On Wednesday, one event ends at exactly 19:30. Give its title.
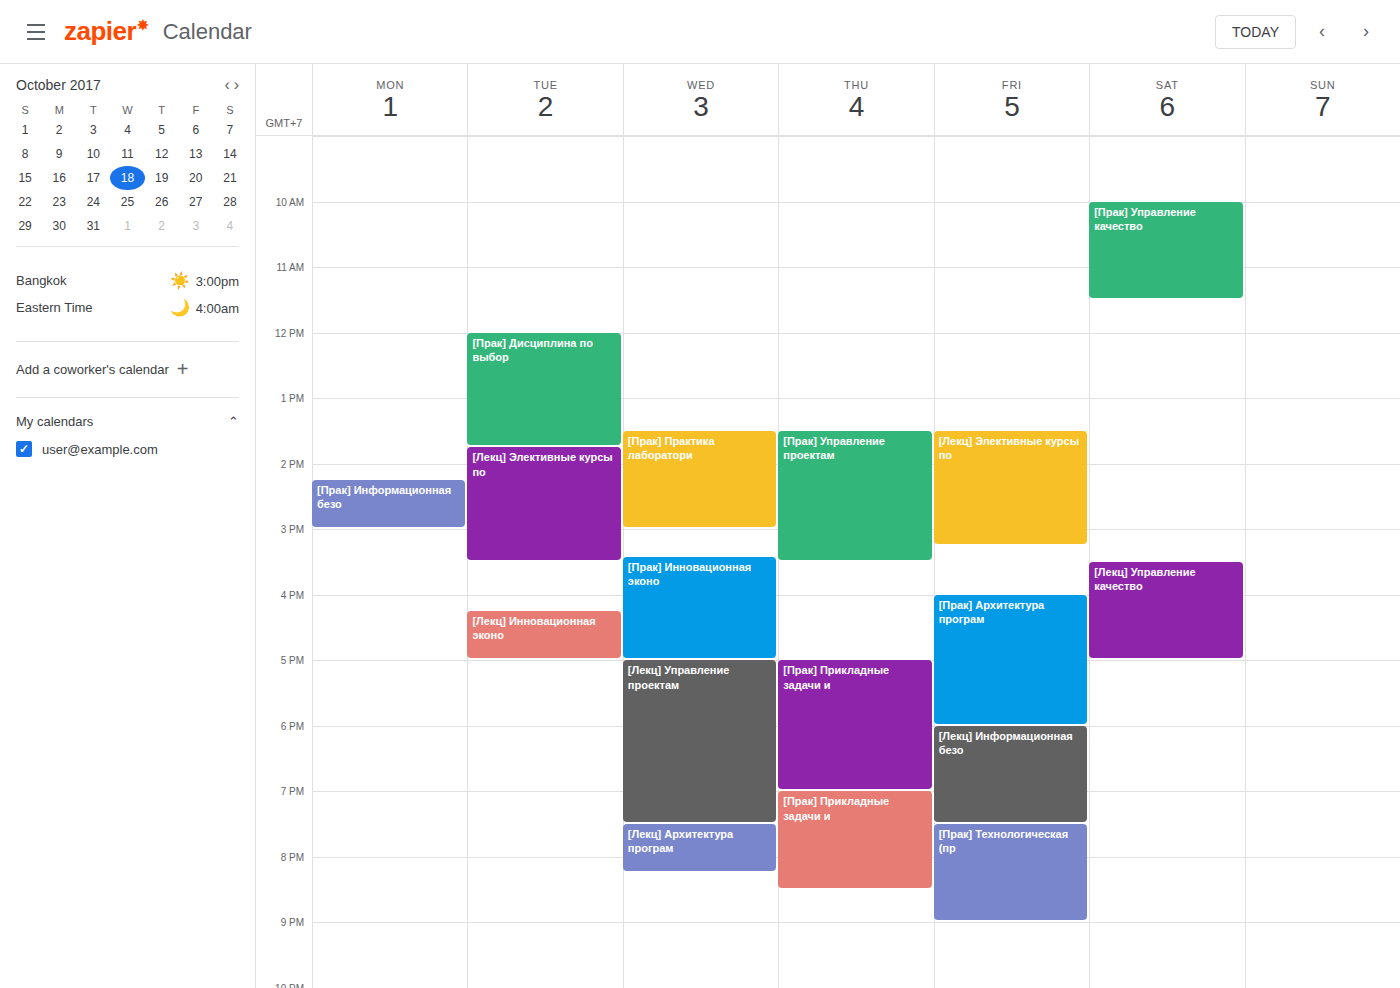
"[Лекц] Управление проектам"